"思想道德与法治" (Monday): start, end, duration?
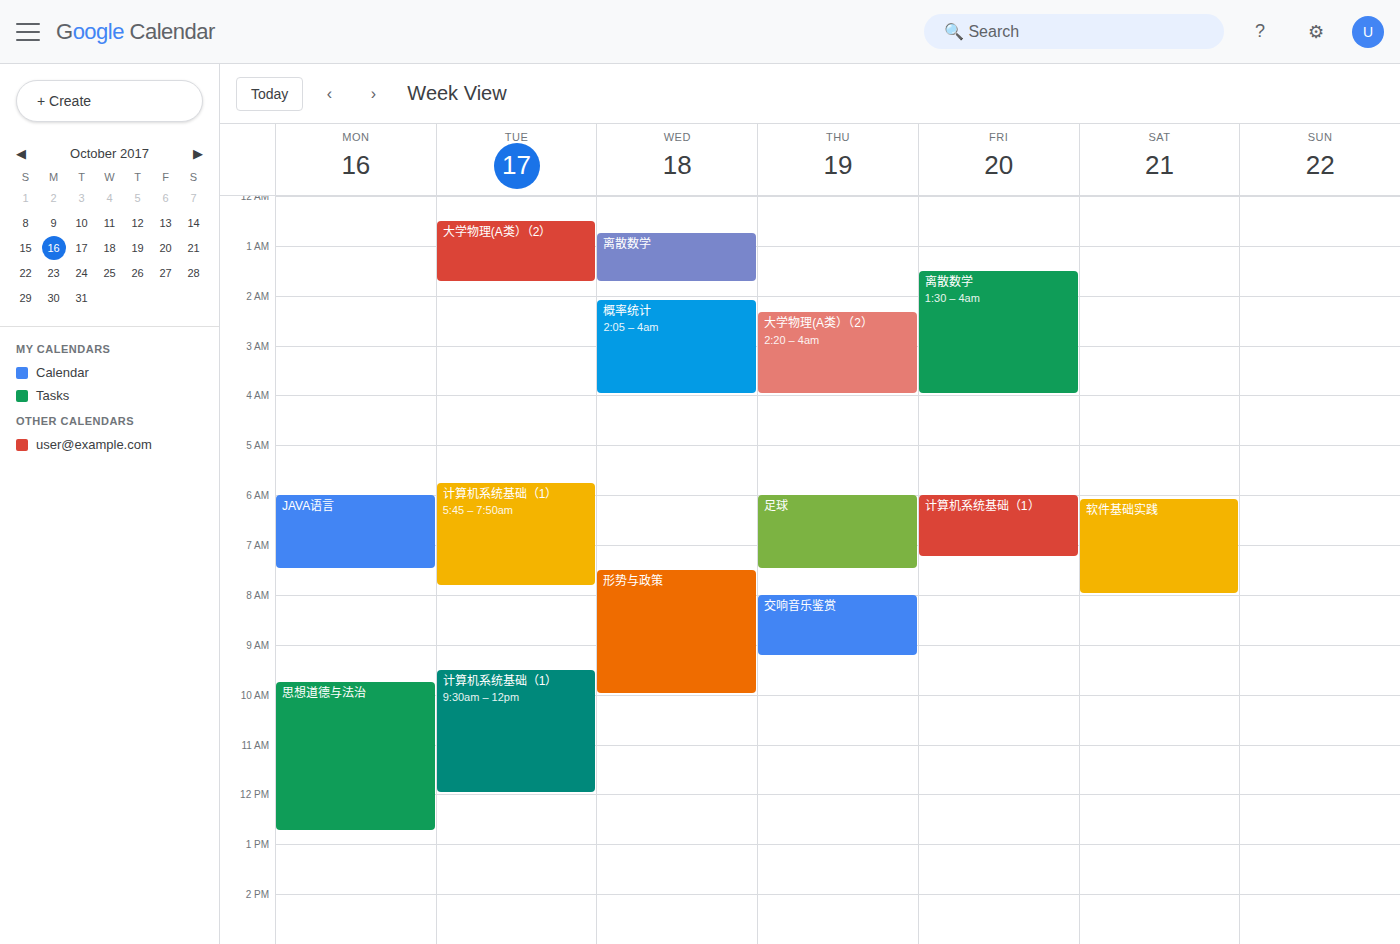
9:45 AM to 12:45 PM, 3 hours